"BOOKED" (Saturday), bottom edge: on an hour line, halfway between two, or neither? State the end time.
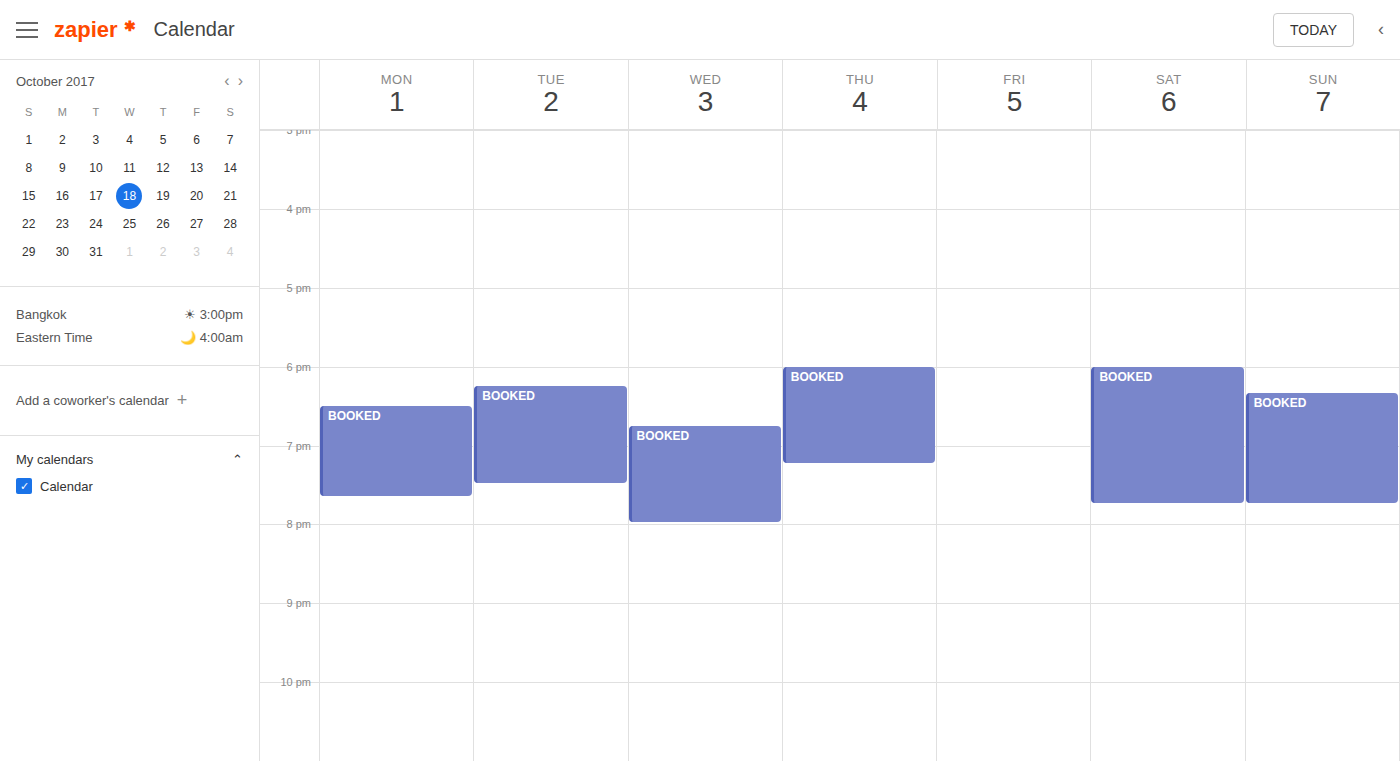
7:45 PM -- neither: three quarters of the way from the 7 PM line to the 8 PM line.